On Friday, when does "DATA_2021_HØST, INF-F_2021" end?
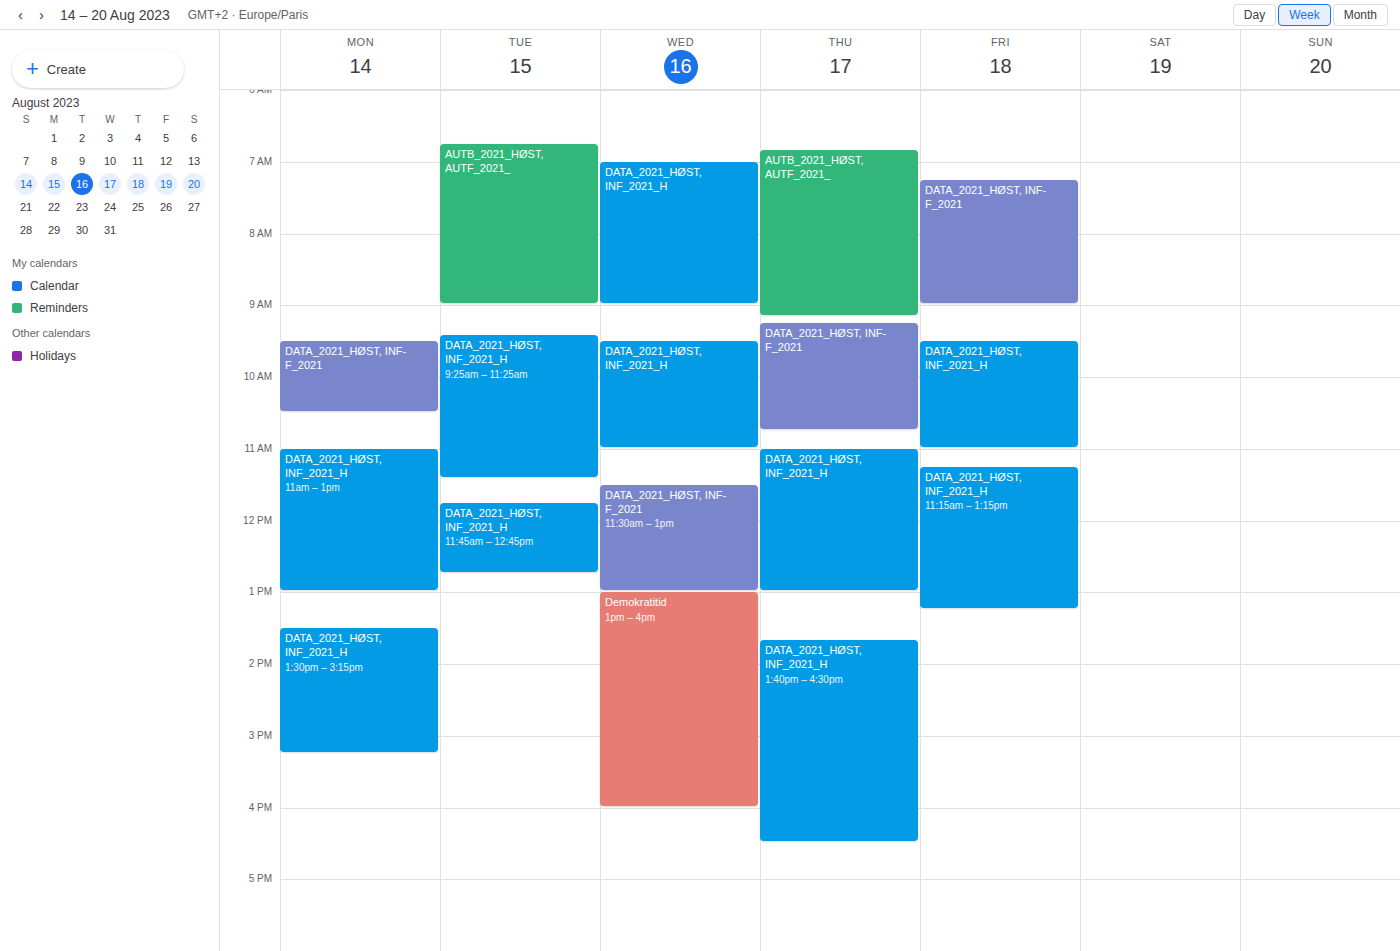
9:00 AM